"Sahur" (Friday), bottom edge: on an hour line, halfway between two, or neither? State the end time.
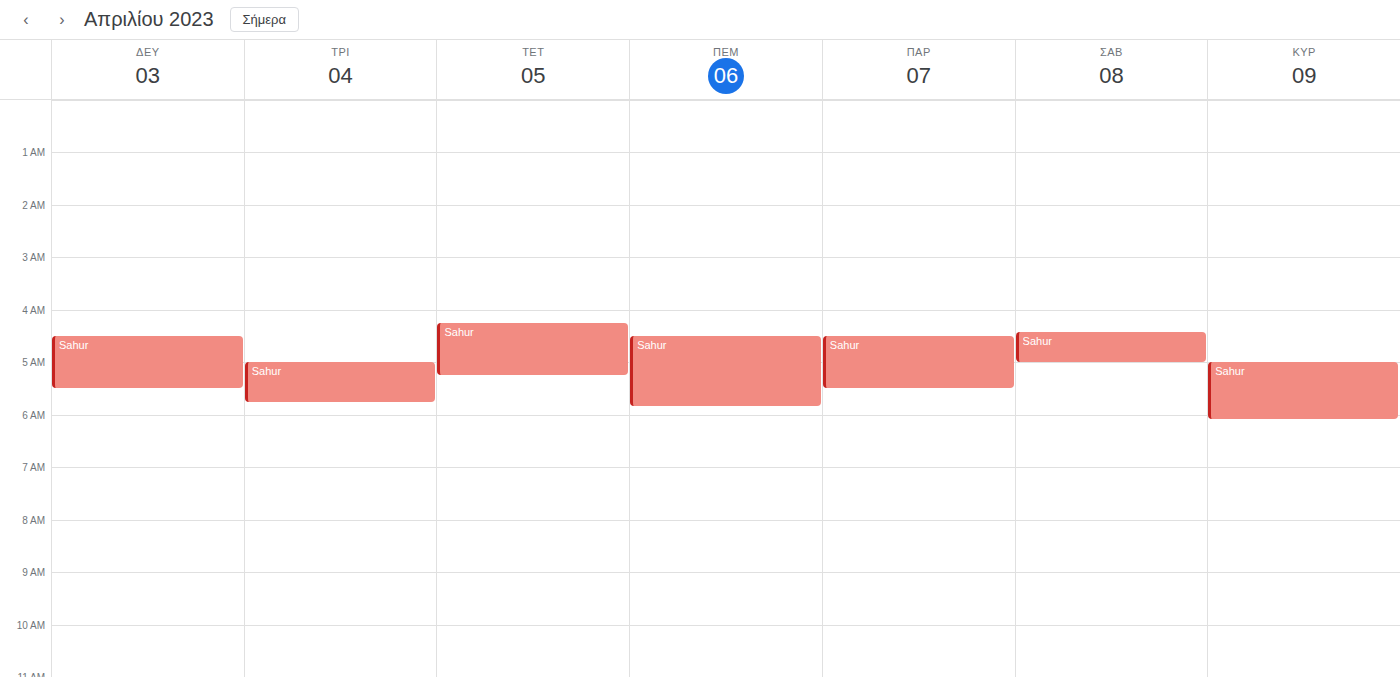
5:30 AM -- halfway between the 5 AM and 6 AM lines.